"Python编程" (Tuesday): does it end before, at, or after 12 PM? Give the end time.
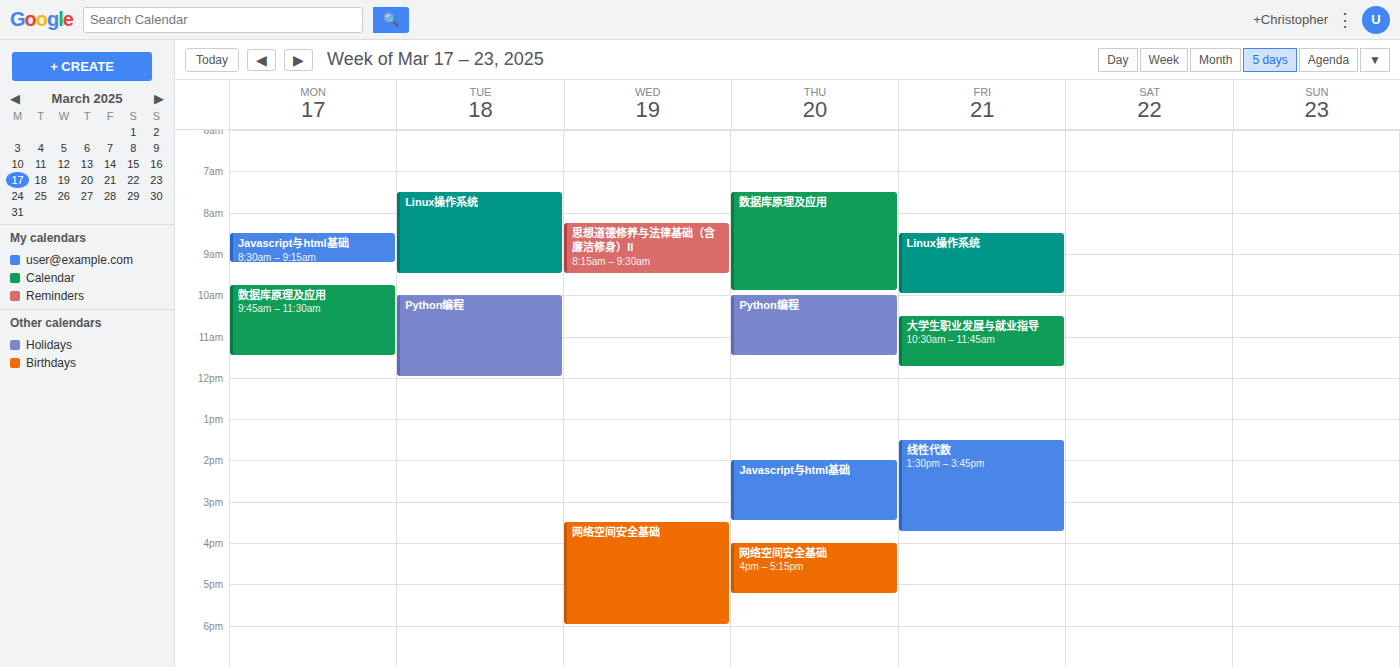
12:00 PM -- exactly at 12 PM, on the 12 PM line.